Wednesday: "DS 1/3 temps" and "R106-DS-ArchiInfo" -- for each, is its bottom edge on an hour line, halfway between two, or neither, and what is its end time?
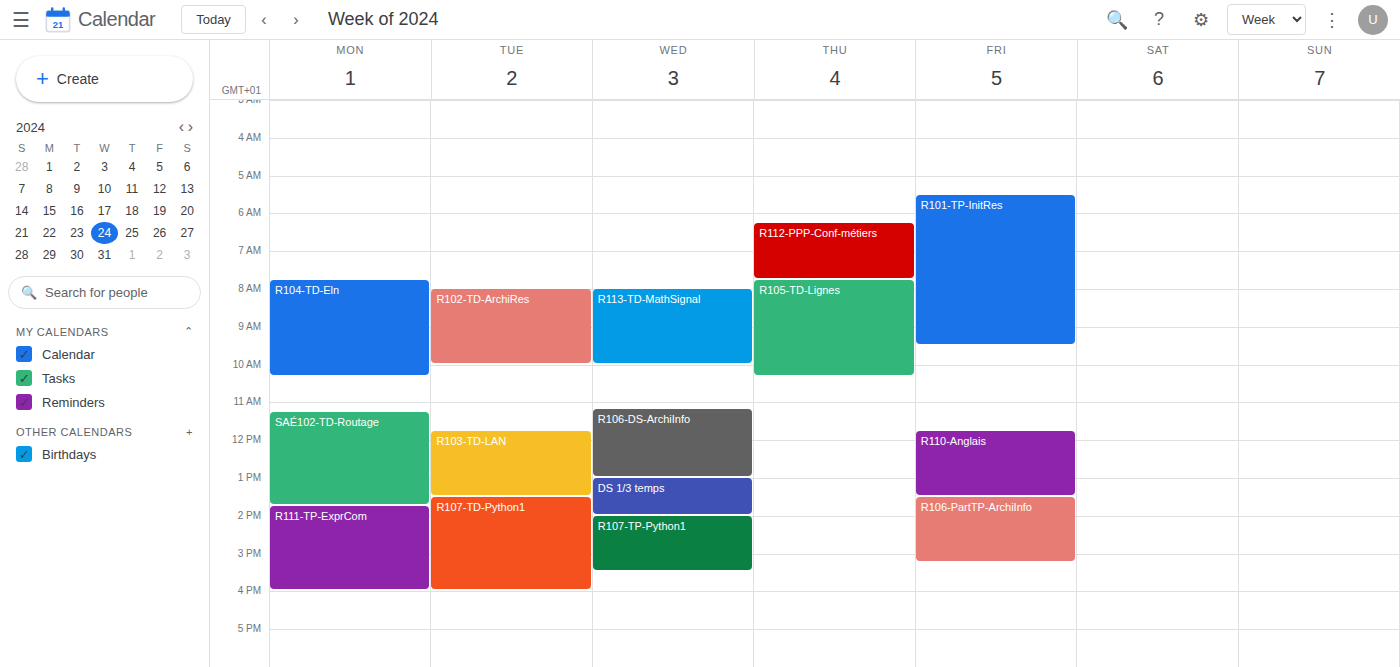
"DS 1/3 temps": 2:00 PM, exactly on the 2 PM line. "R106-DS-ArchiInfo": 1:00 PM, exactly on the 1 PM line.